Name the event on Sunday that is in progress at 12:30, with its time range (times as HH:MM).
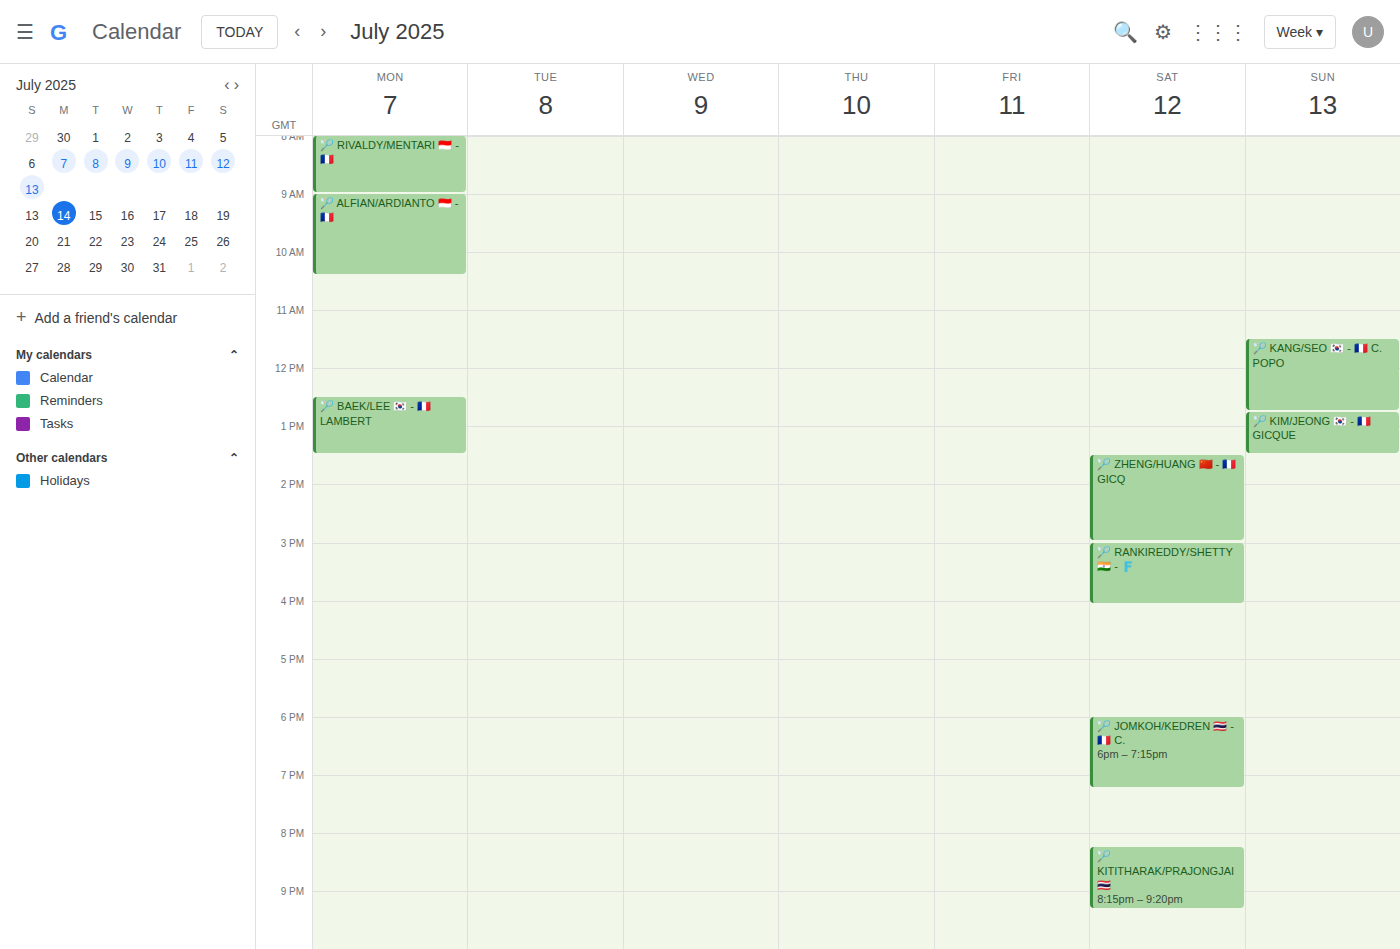
"🏸 KANG/SEO 🇰🇷 - 🇫🇷 C. POPO", 11:30 to 12:45